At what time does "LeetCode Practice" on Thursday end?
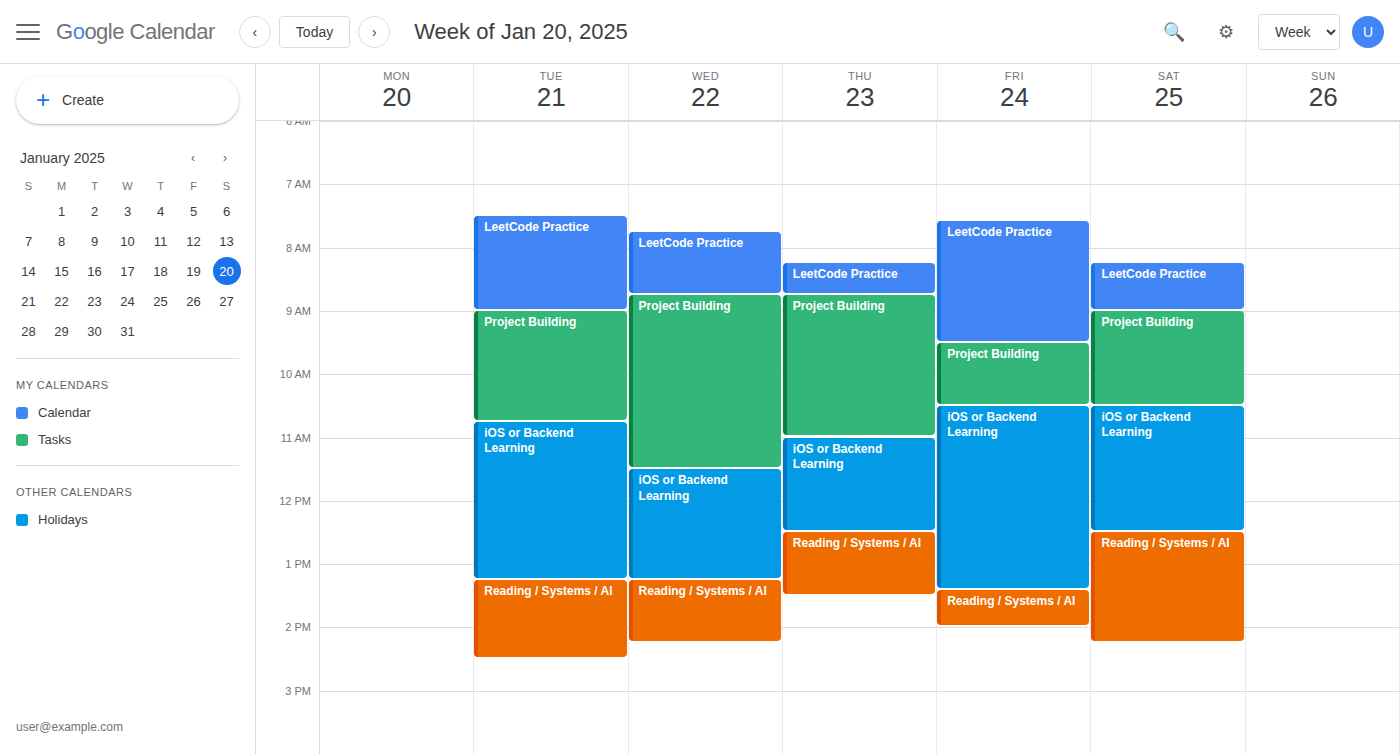
08:45